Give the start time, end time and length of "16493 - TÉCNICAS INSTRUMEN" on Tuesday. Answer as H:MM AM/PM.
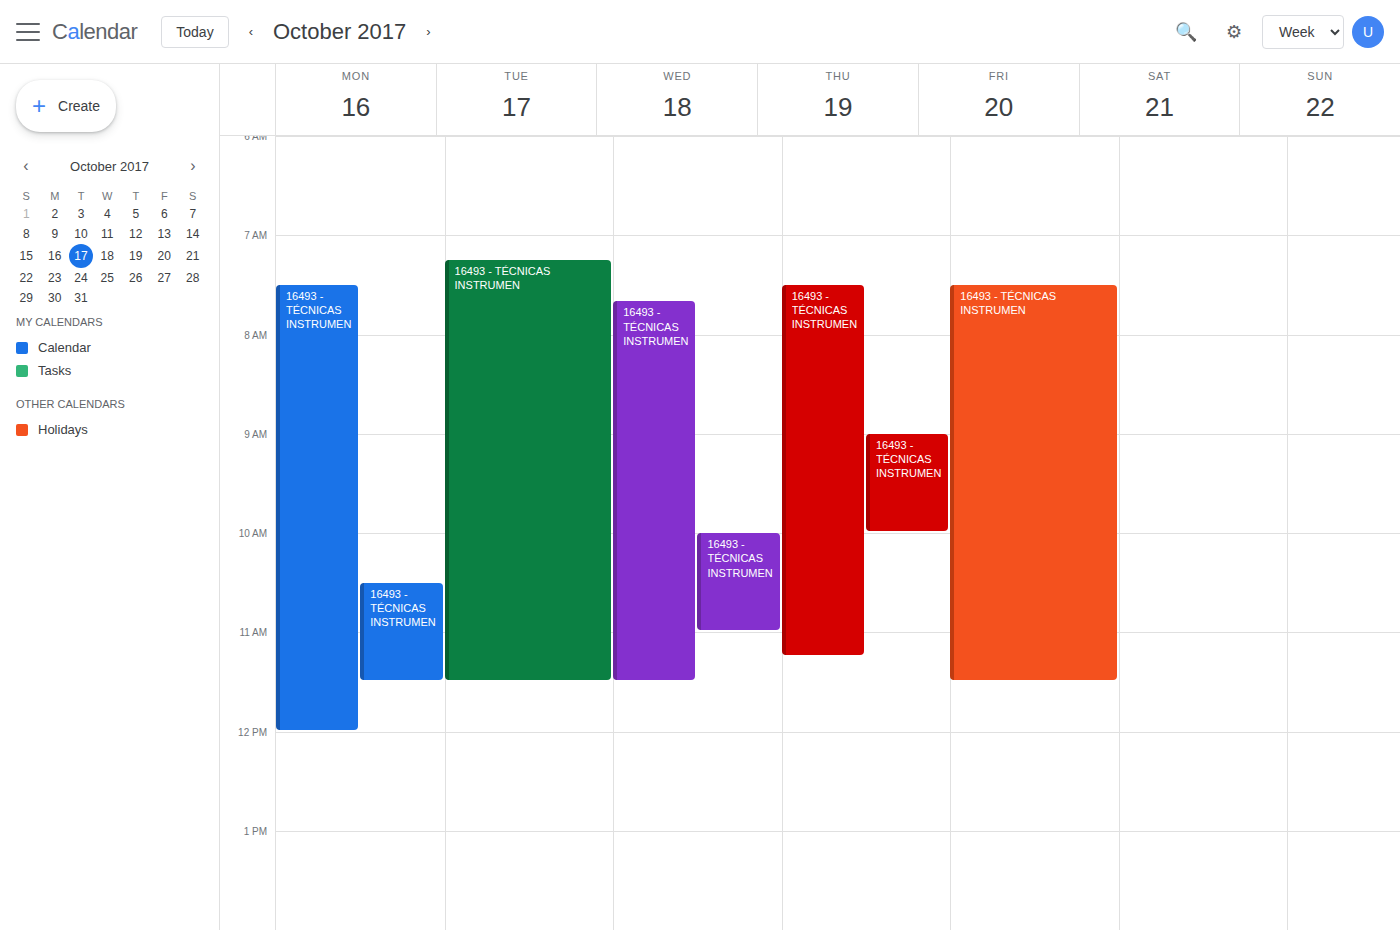
7:15 AM to 11:30 AM, 4 hours 15 minutes